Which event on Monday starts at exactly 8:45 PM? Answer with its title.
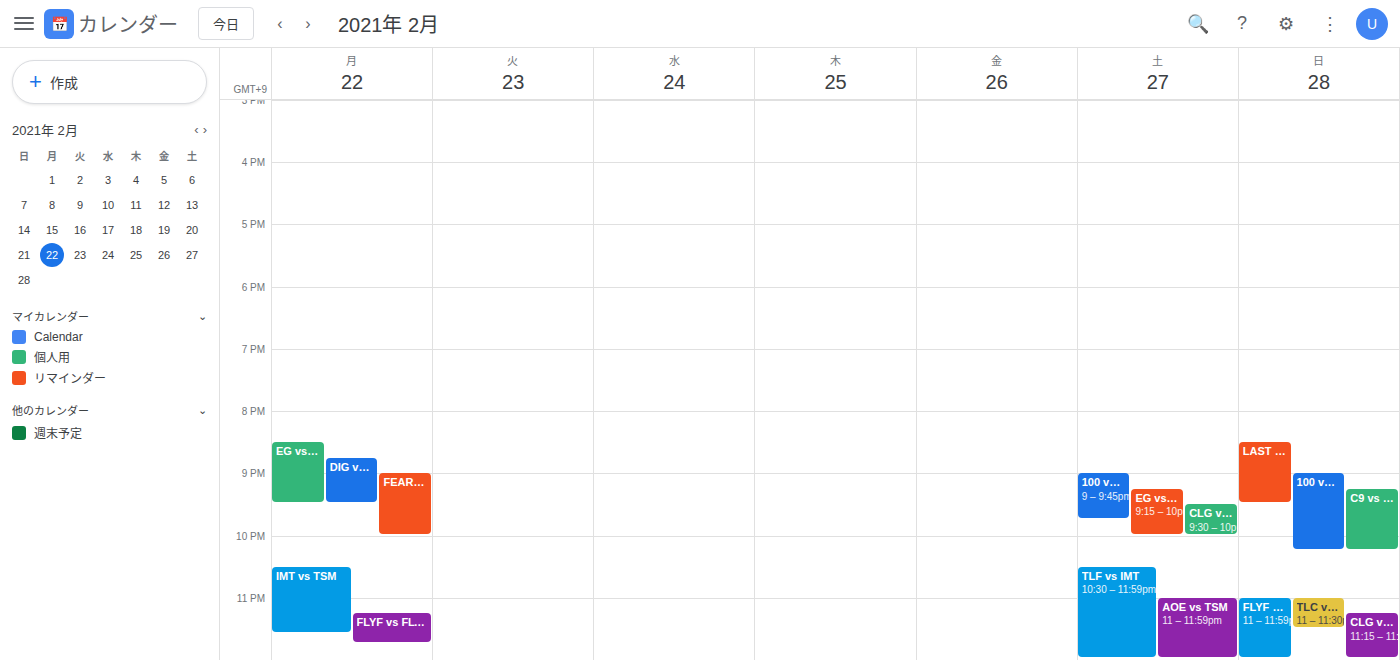
"DIG vs EG"